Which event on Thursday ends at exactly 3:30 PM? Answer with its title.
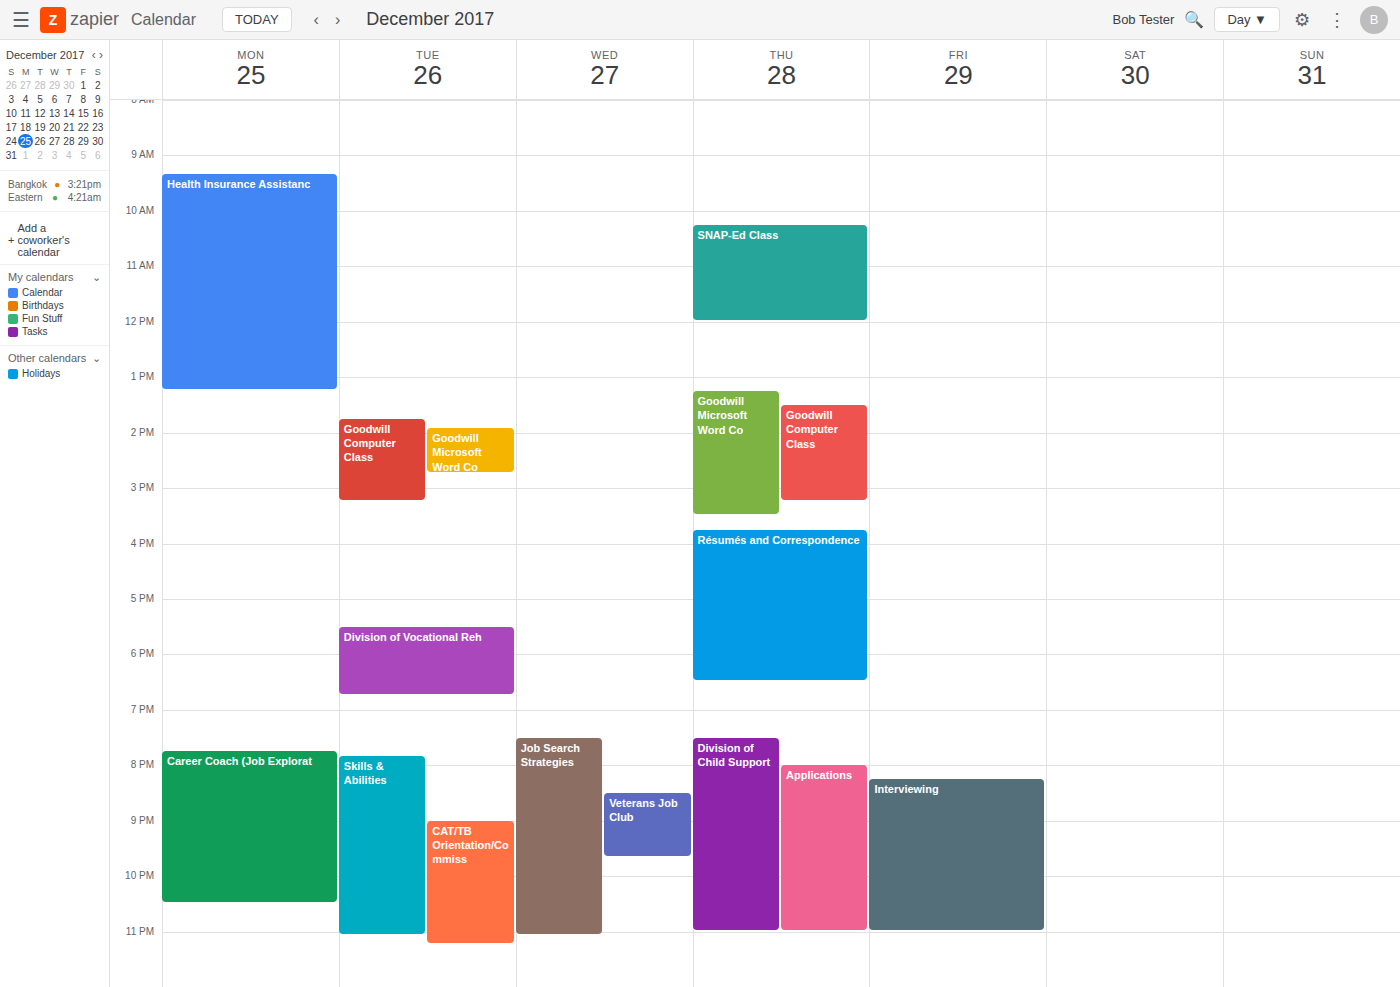
"Goodwill Microsoft Word Co"